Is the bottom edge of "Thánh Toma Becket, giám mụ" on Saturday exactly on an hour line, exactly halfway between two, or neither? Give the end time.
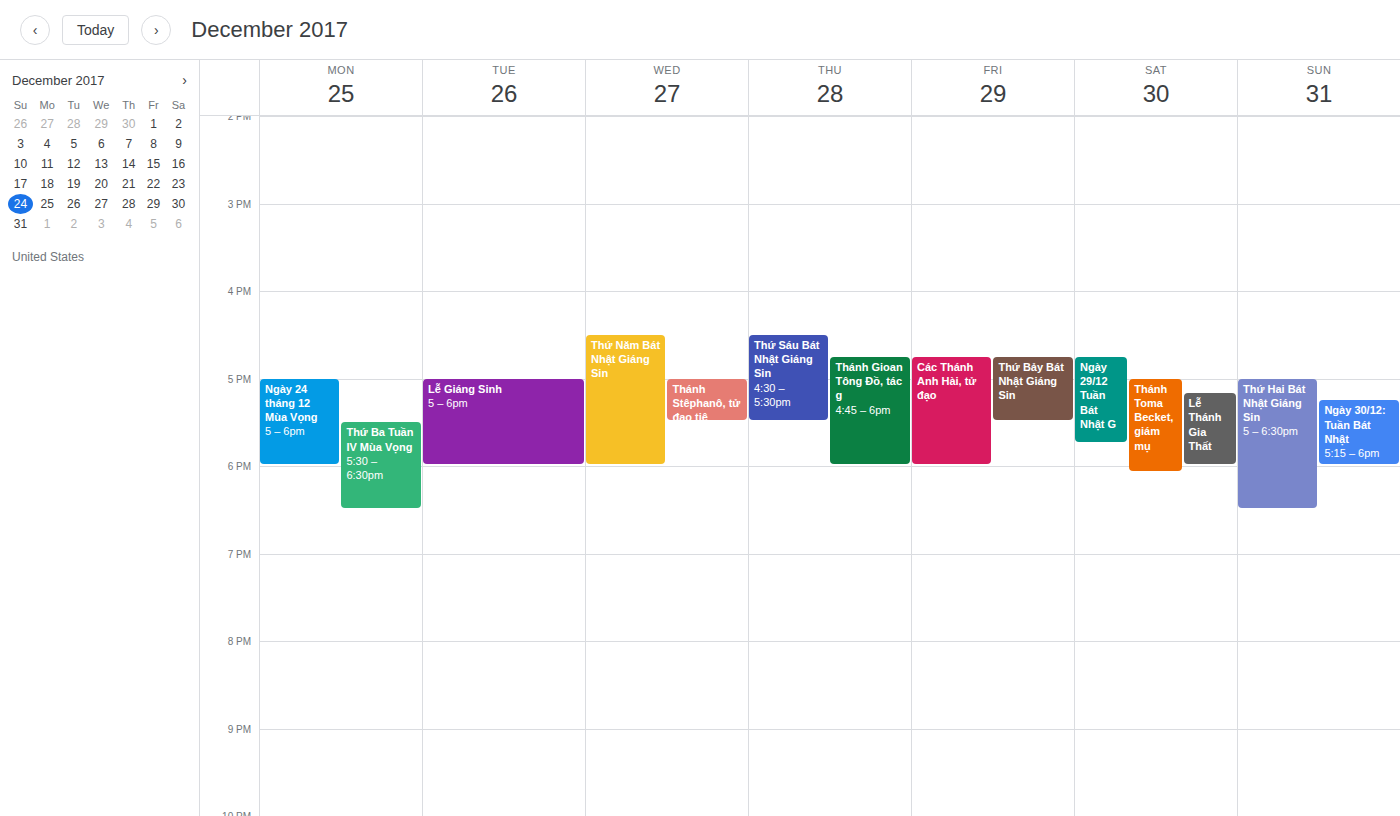
6:05 PM -- neither: 5 minutes below the 6 PM line and 55 minutes above the 7 PM line.